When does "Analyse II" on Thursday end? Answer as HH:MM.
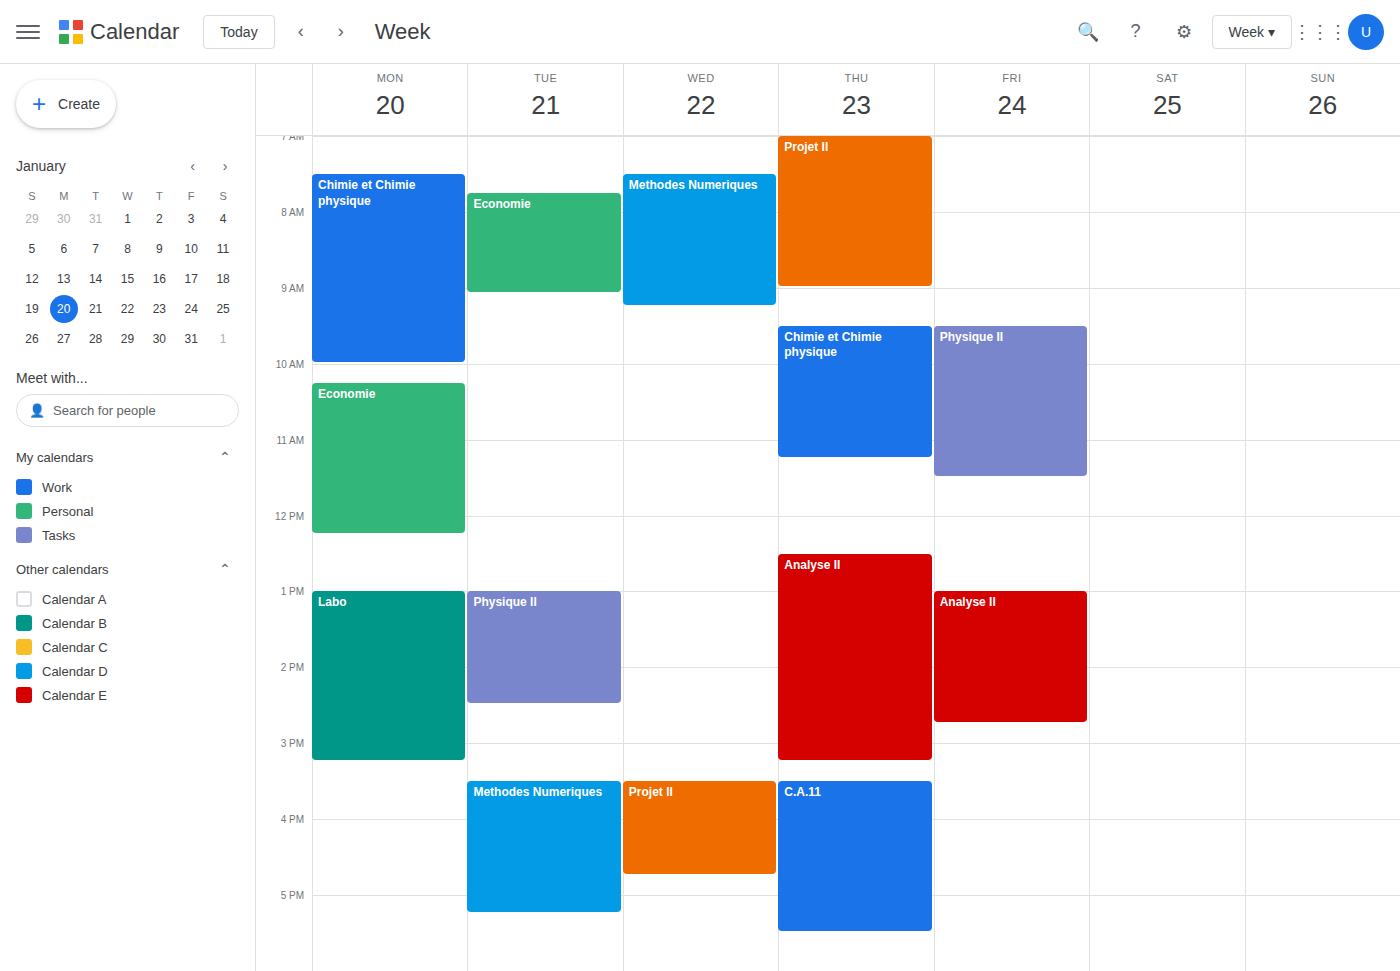
15:15